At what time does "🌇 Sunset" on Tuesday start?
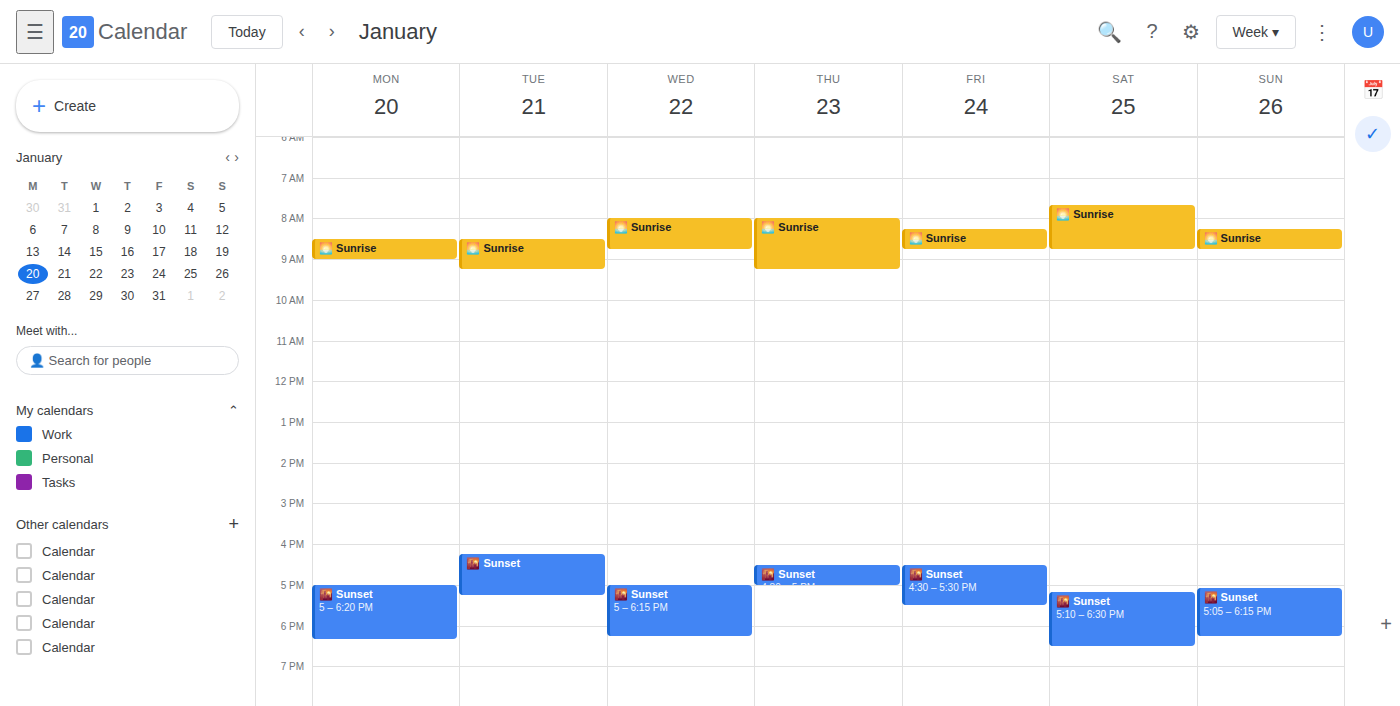
4:15 PM